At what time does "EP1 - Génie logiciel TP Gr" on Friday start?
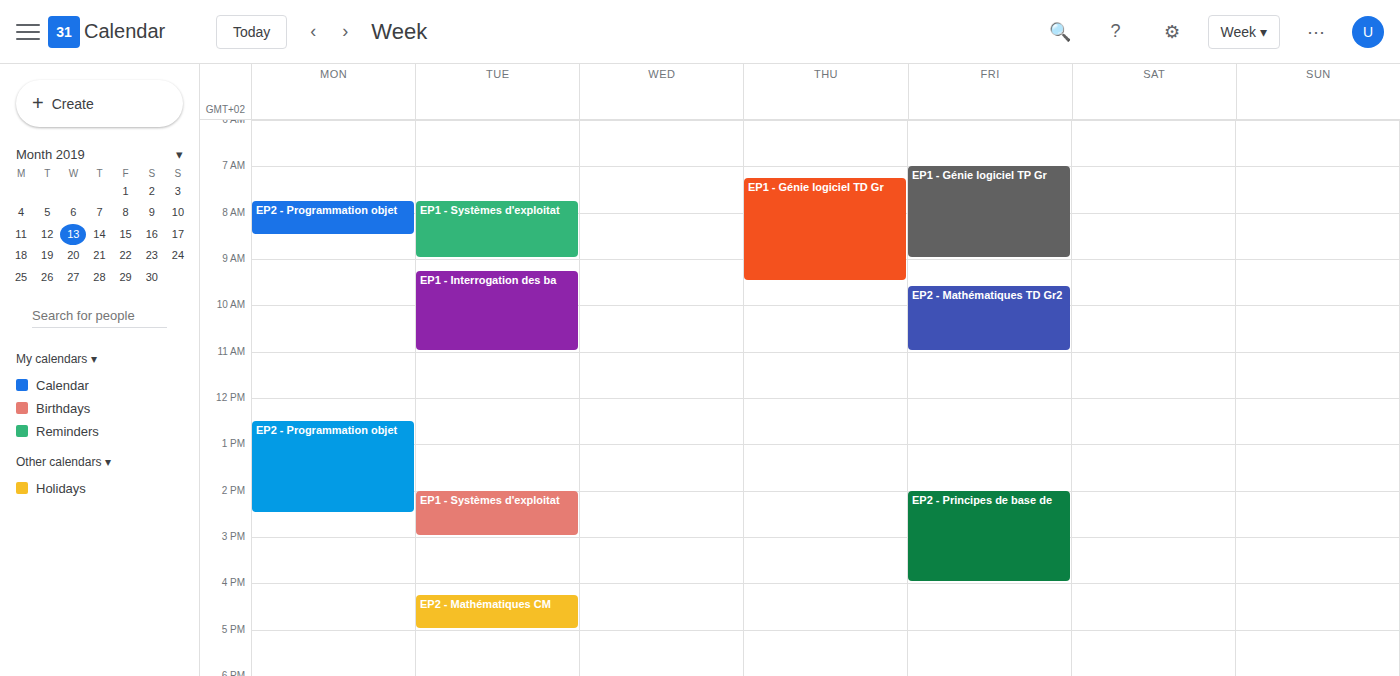
7:00 AM